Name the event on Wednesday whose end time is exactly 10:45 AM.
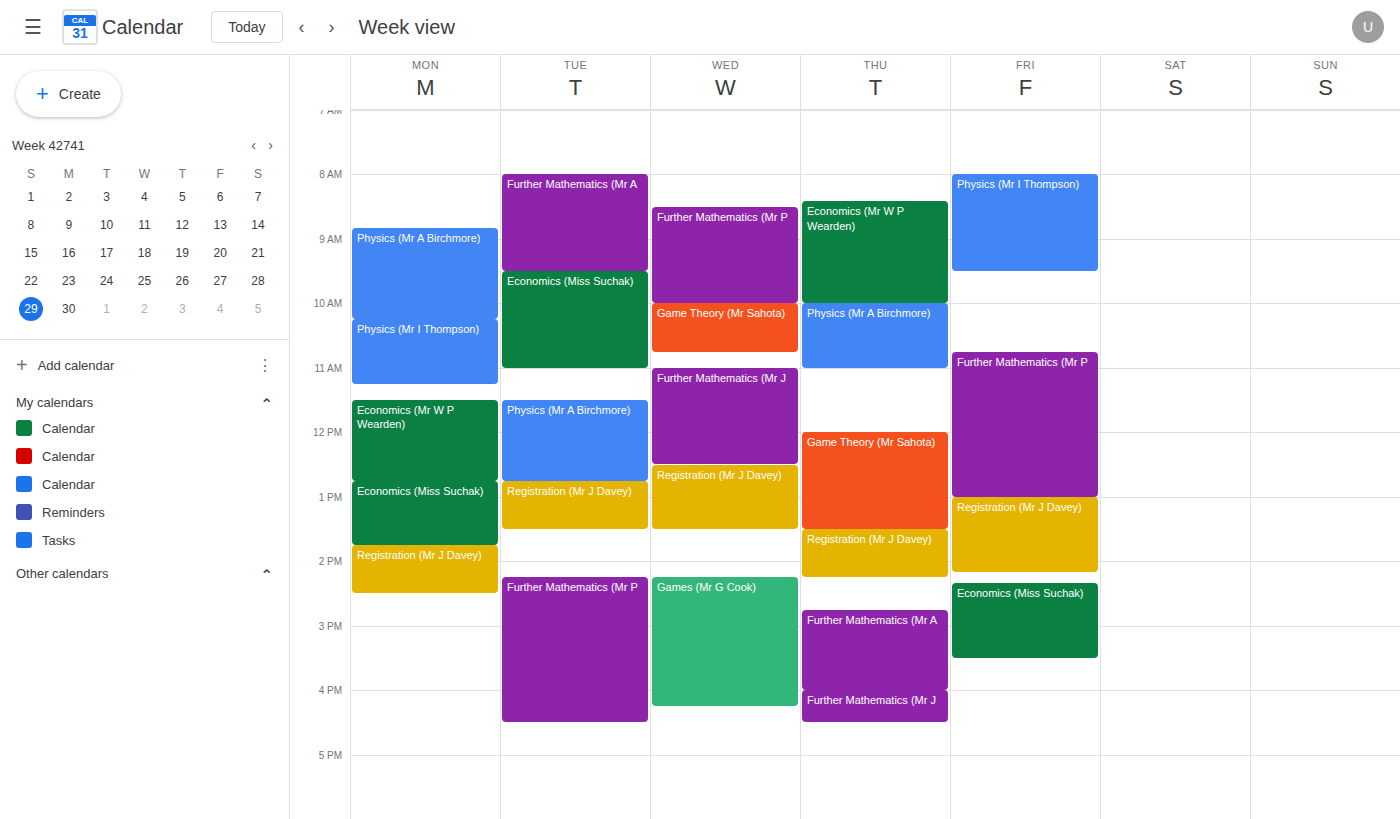
"Game Theory (Mr Sahota)"